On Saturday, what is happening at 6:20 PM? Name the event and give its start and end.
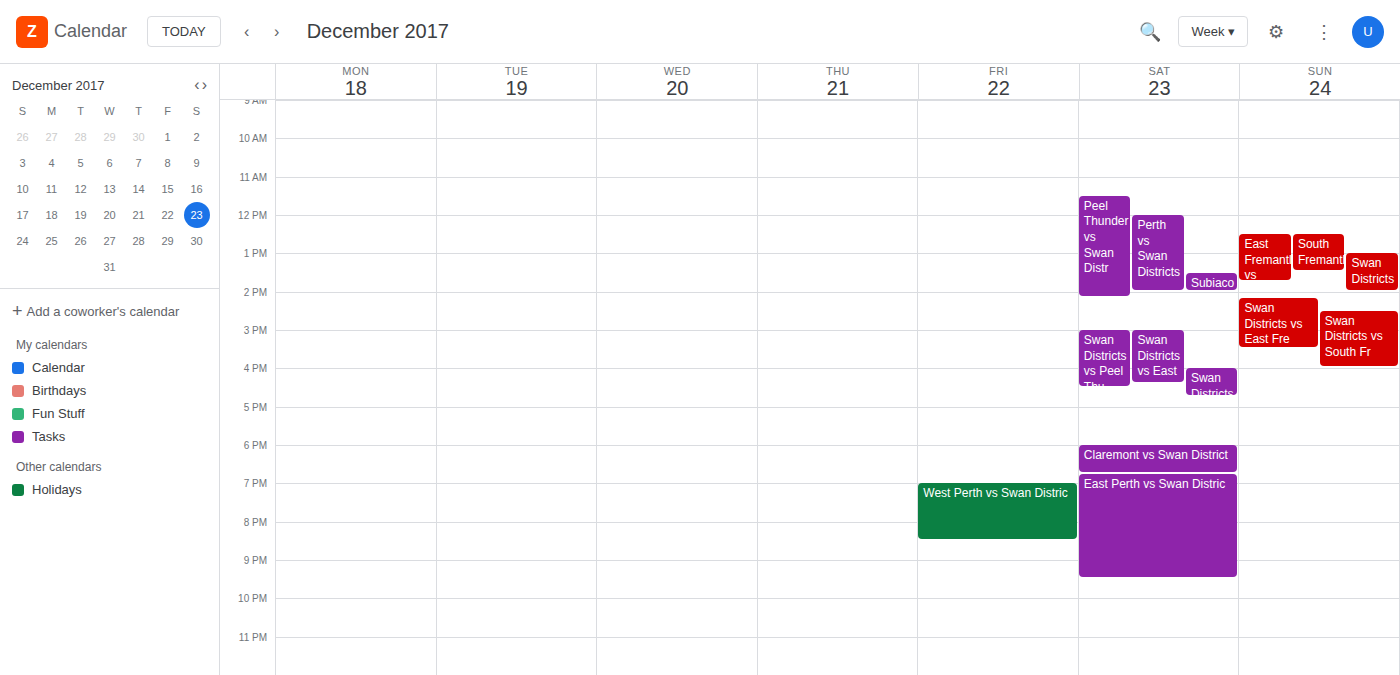
"Claremont vs Swan District", 6:00 PM to 6:45 PM